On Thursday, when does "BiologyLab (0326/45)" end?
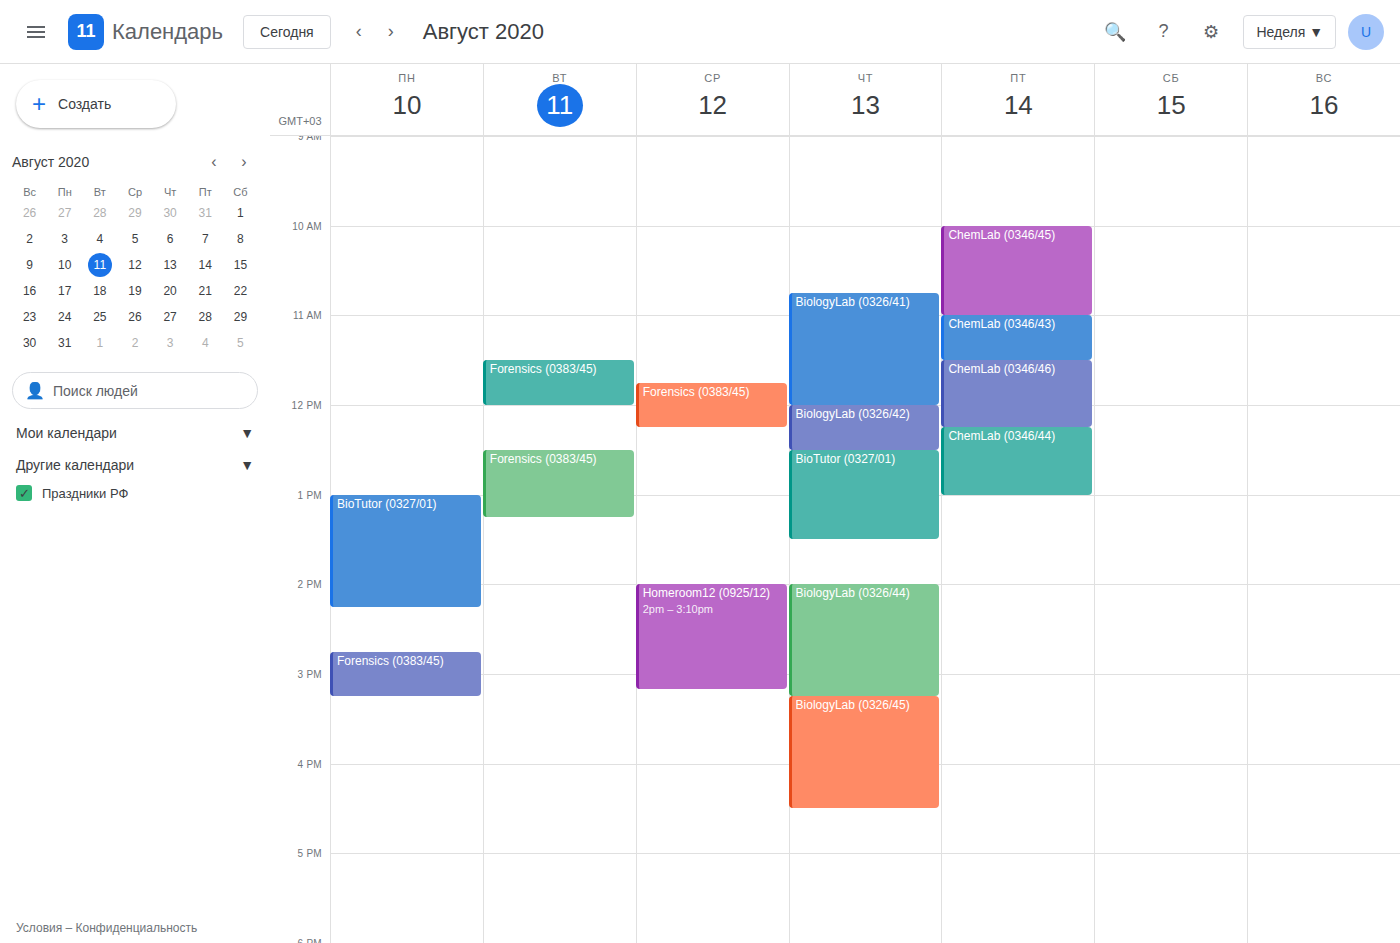
4:30 PM